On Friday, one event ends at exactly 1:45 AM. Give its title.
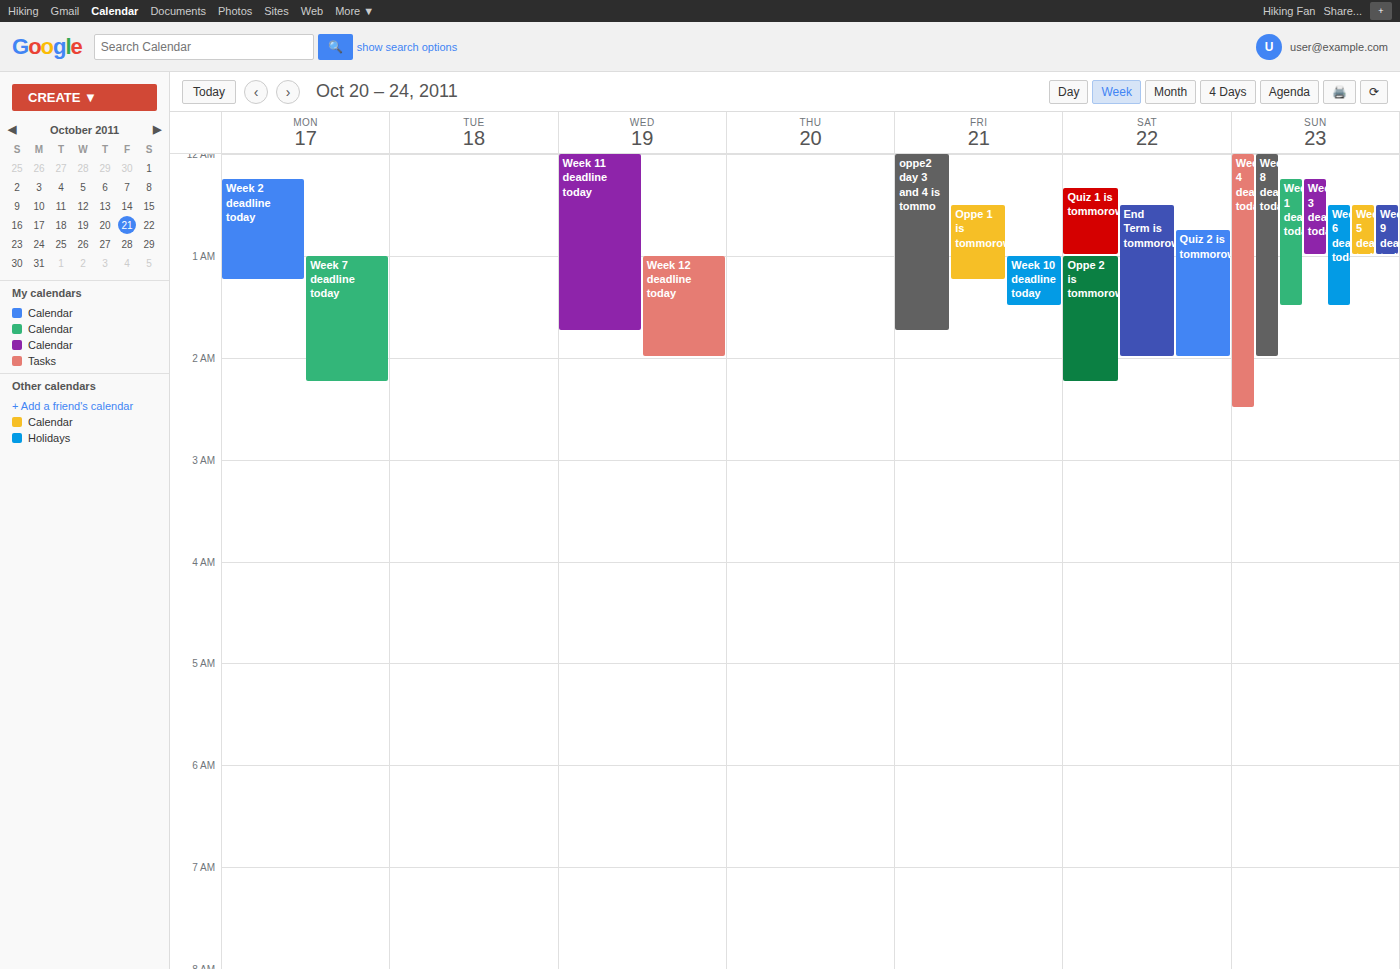
"oppe2 day 3 and 4 is tommo"